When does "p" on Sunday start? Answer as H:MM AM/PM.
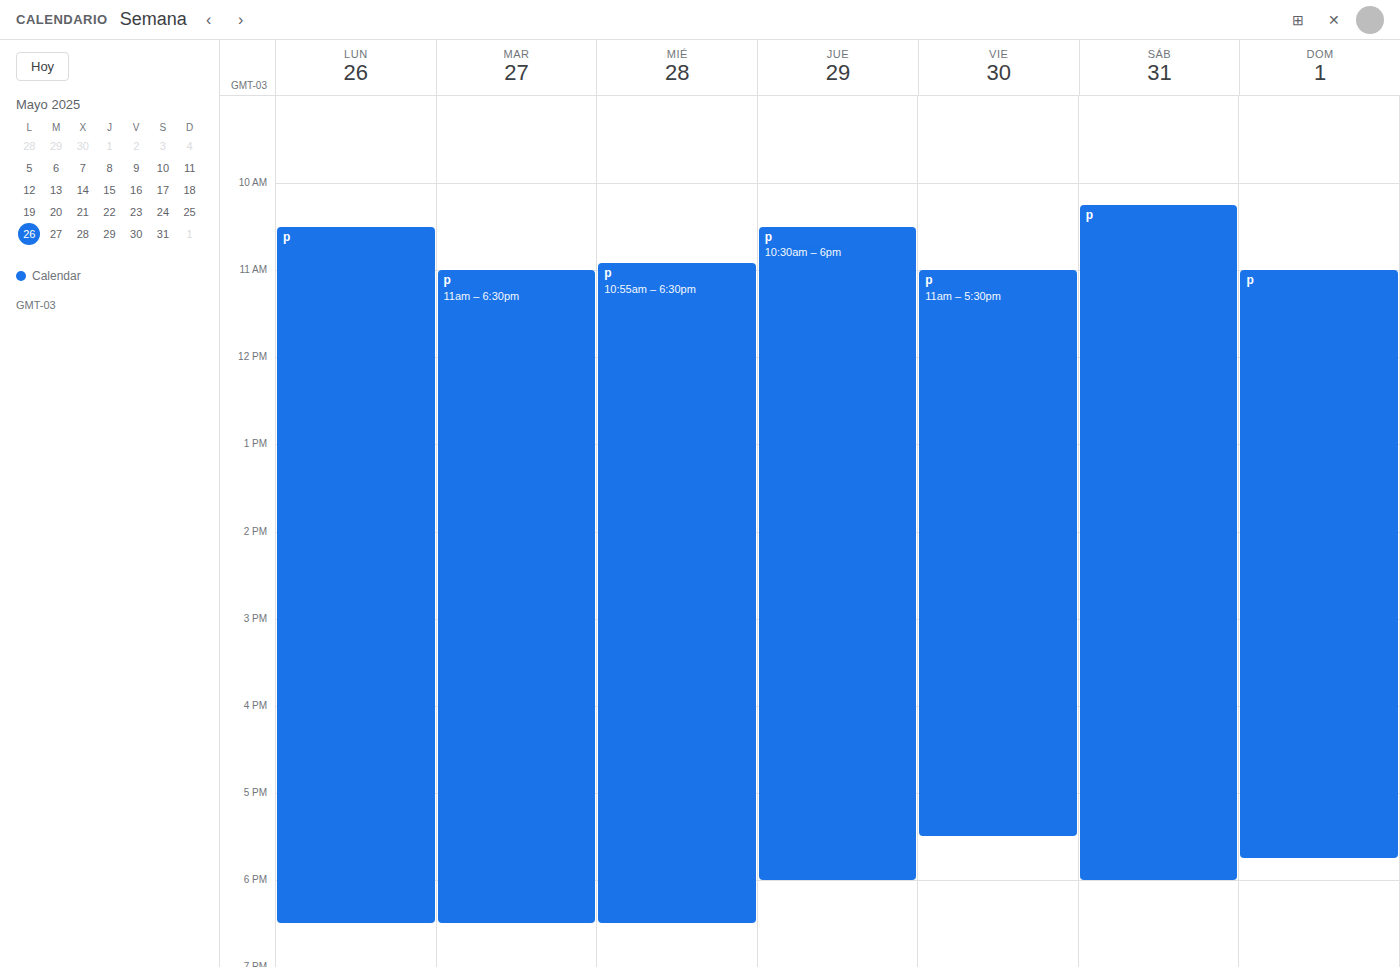
11:00 AM